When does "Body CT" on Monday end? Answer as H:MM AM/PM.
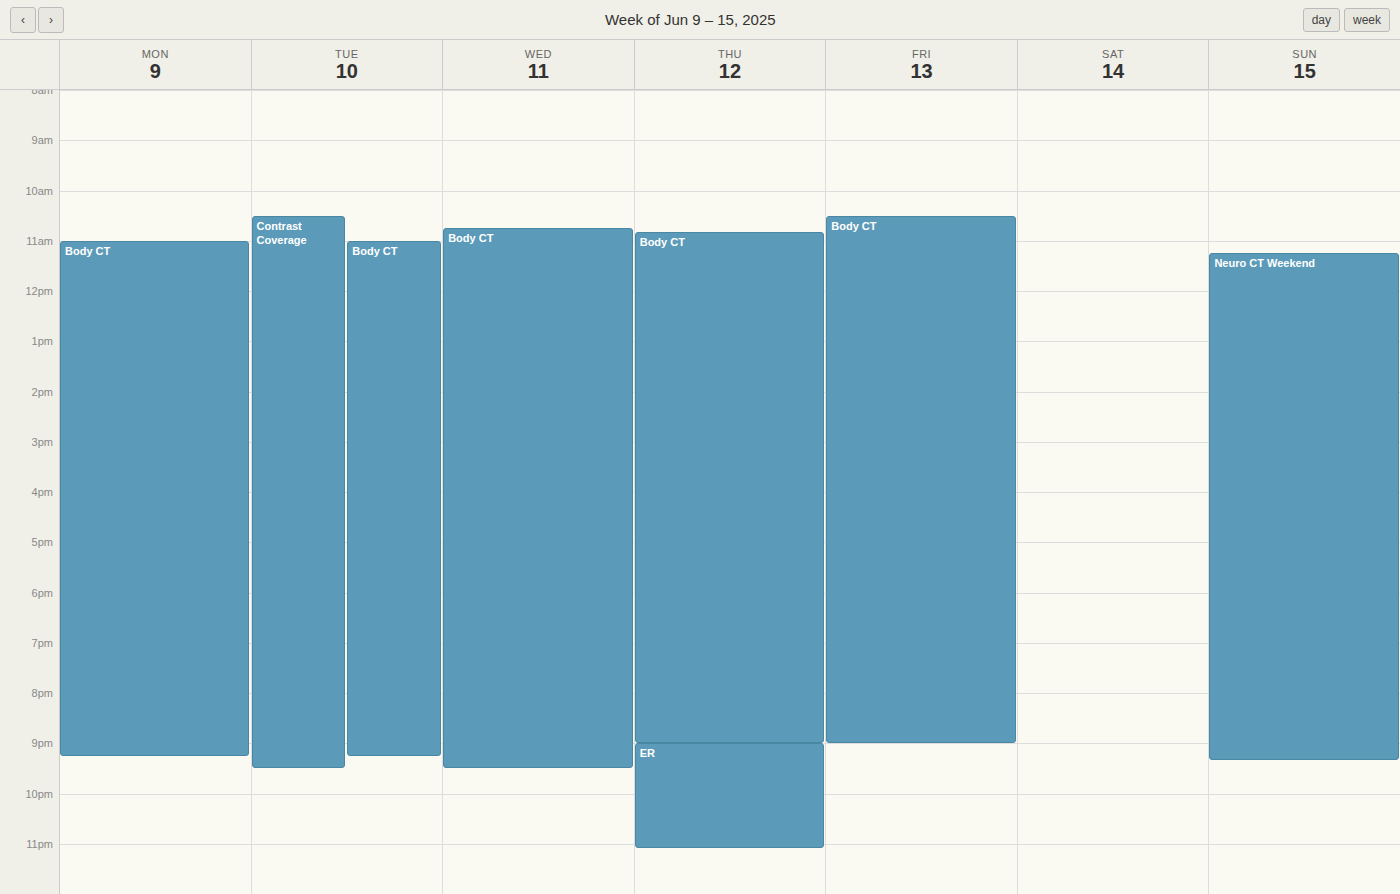
9:15 PM